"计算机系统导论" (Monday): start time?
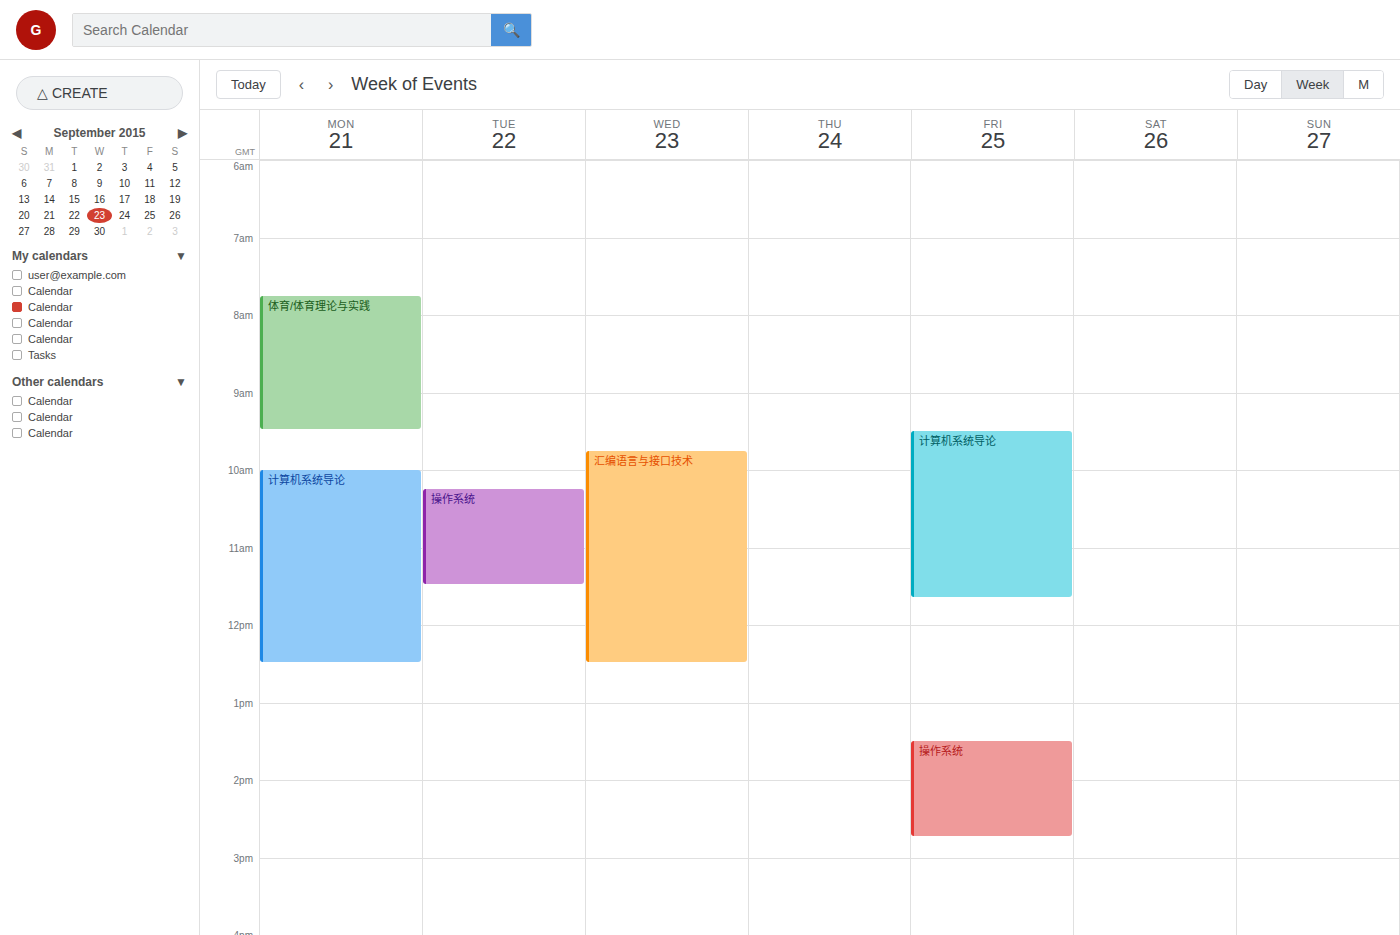
10:00 AM